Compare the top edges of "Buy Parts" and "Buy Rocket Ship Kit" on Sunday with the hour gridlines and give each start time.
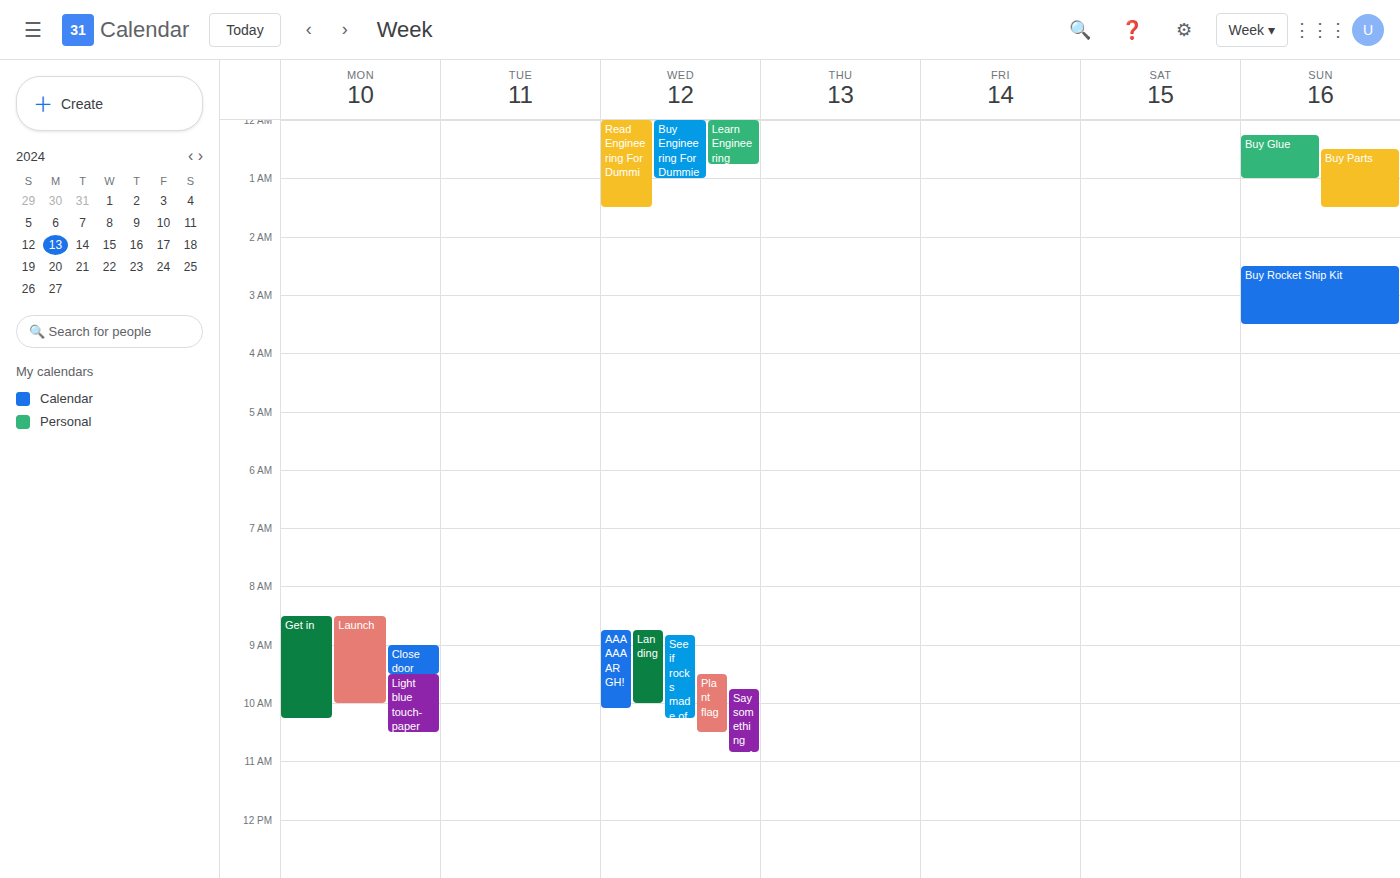
"Buy Parts": 12:30 AM, halfway between the 12 AM and 1 AM lines. "Buy Rocket Ship Kit": 2:30 AM, halfway between the 2 AM and 3 AM lines.